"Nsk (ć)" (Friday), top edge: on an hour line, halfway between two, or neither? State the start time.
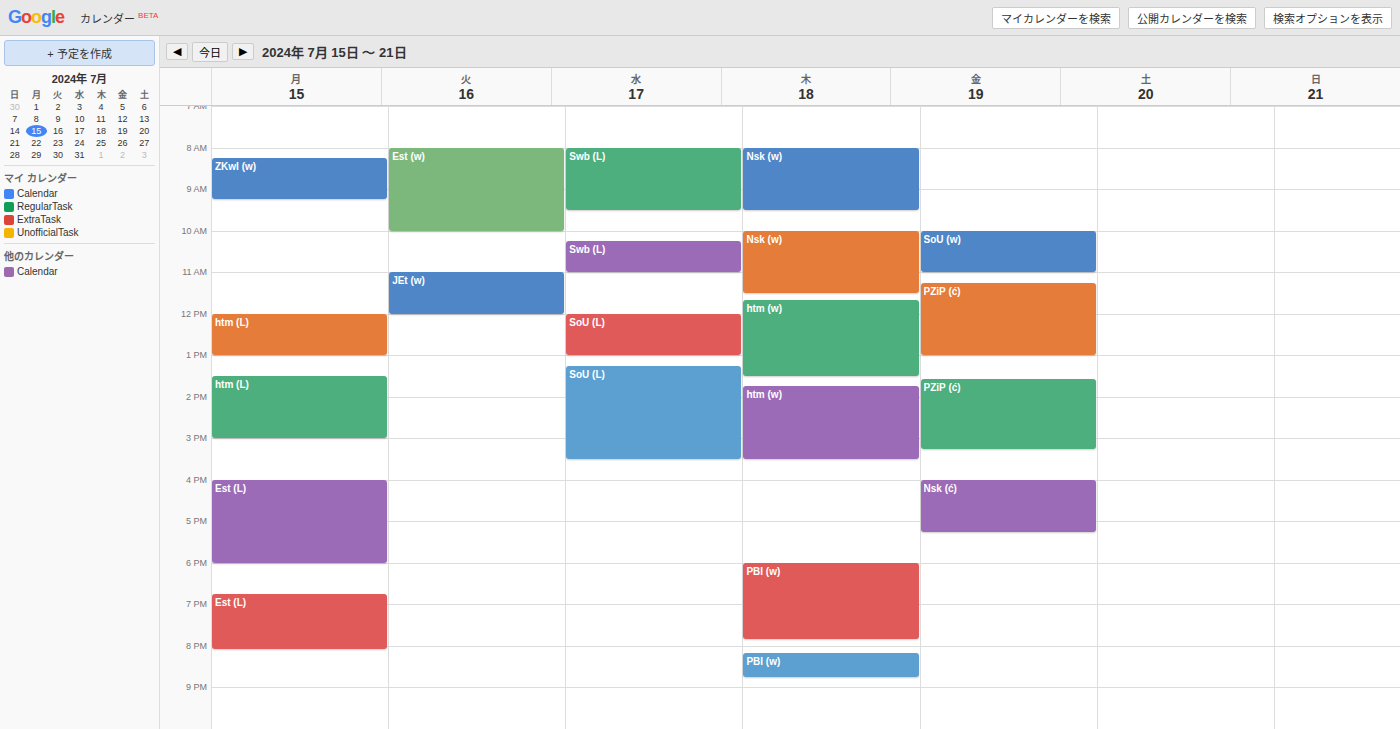
16:00 -- exactly on the 16:00 line.